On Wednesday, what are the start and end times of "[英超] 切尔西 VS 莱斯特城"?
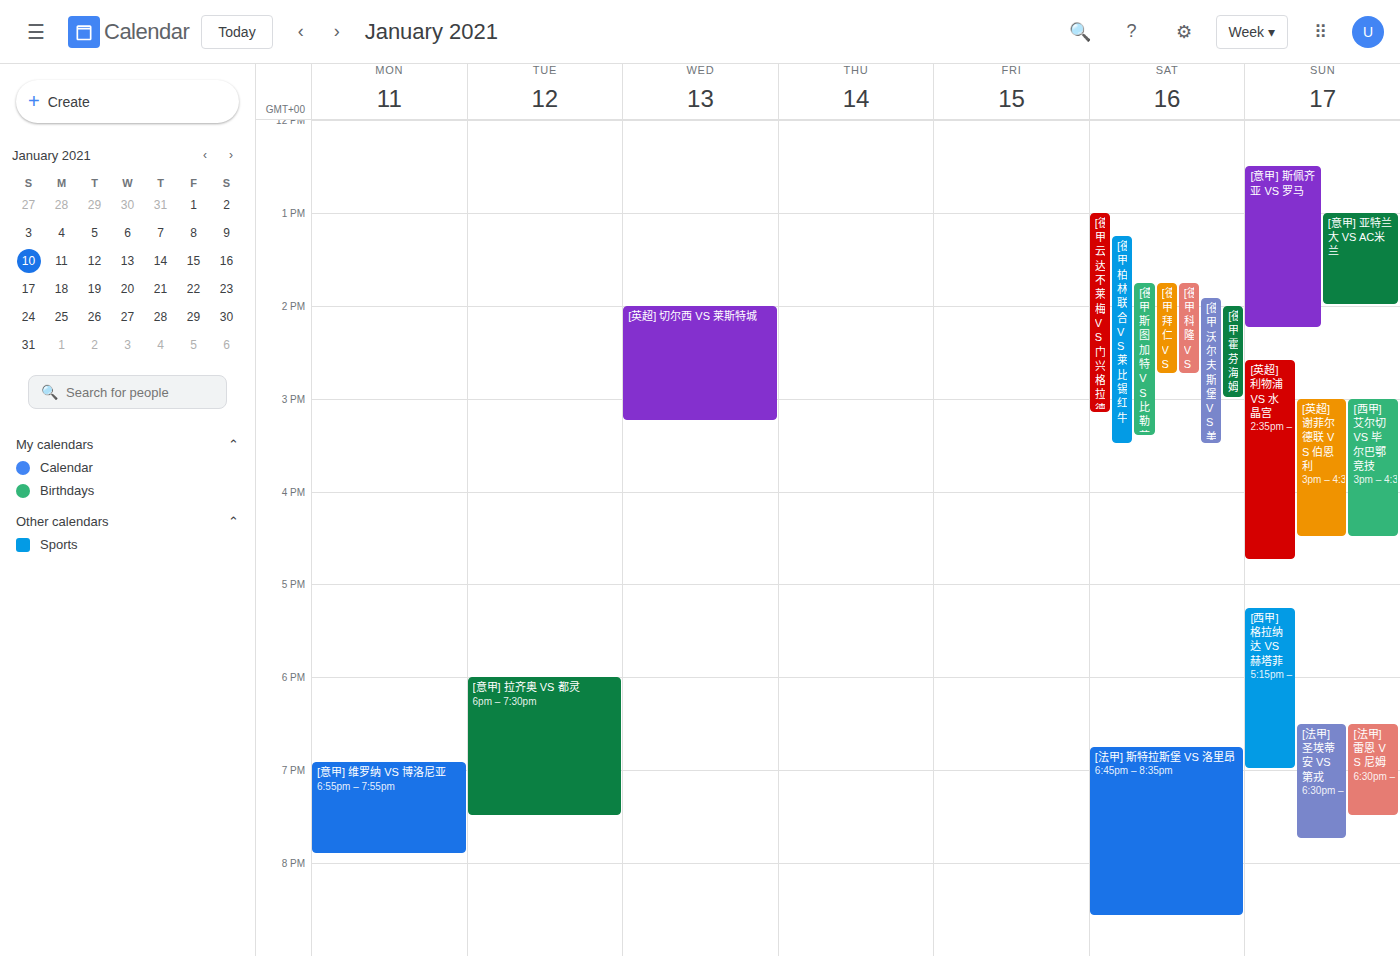
2:00 PM to 3:15 PM